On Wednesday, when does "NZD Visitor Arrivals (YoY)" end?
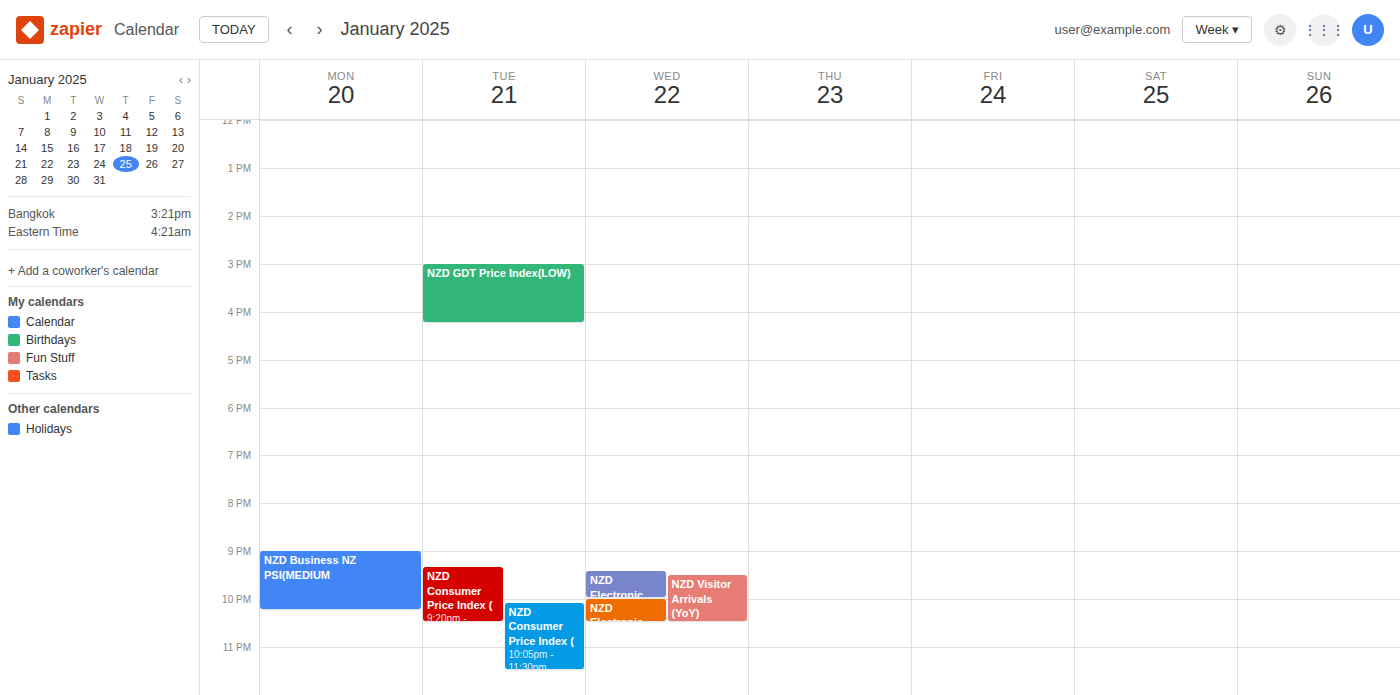
10:30 PM